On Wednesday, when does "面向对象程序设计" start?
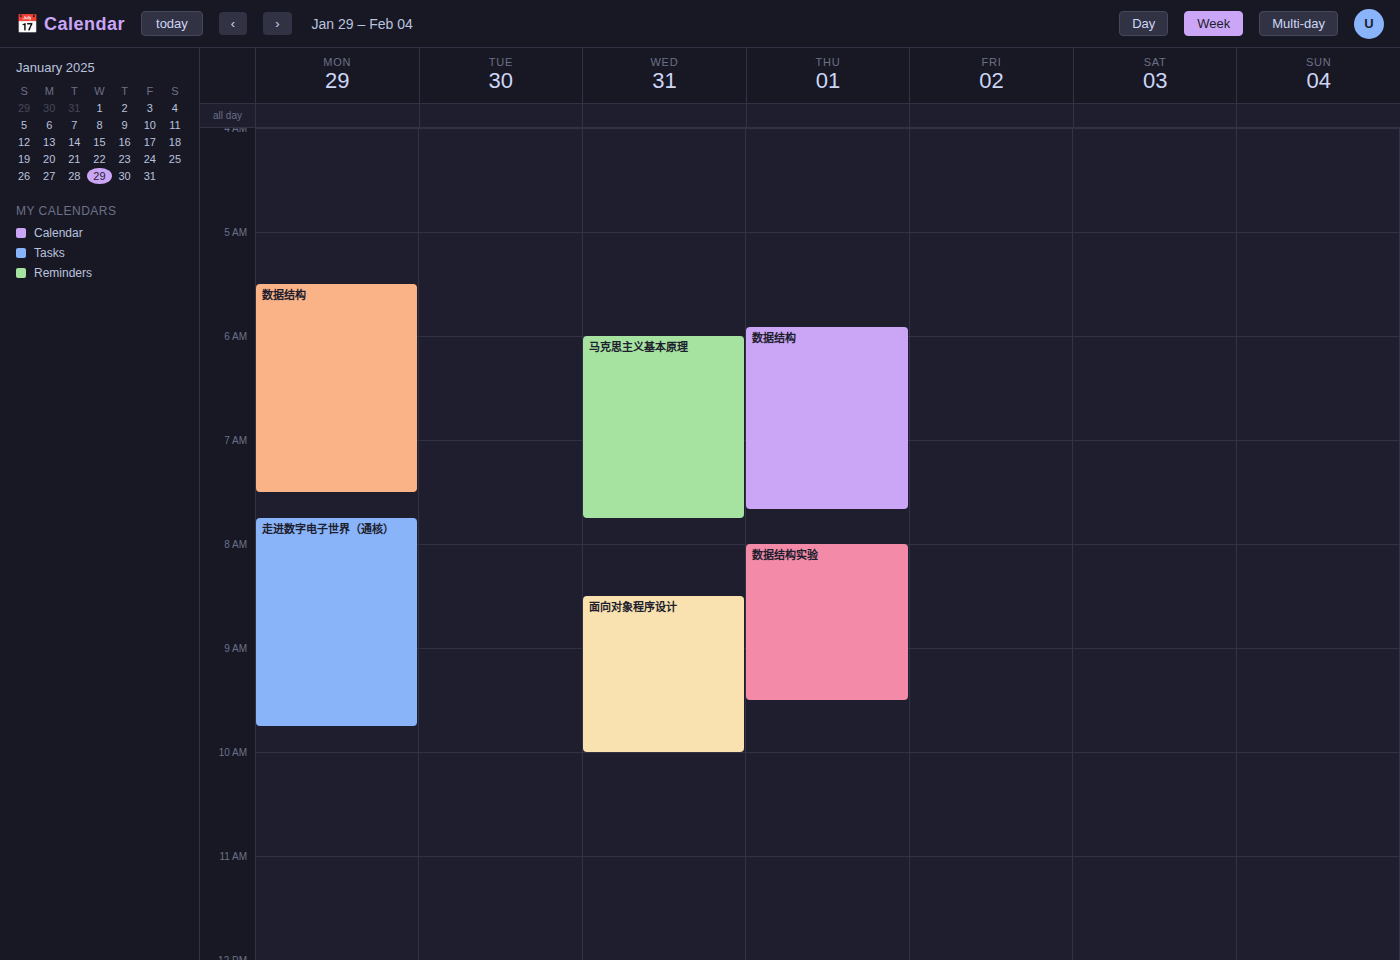
8:30 AM